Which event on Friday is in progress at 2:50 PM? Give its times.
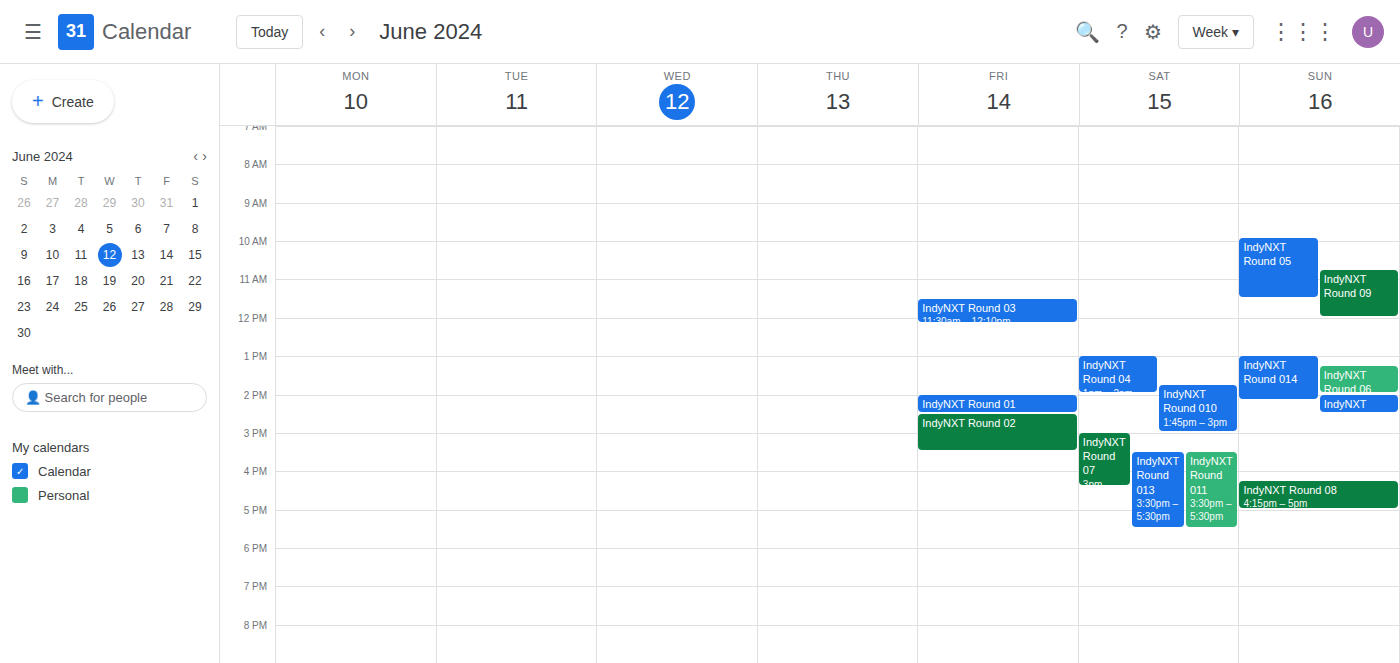
"IndyNXT Round 02", 2:30 PM to 3:30 PM